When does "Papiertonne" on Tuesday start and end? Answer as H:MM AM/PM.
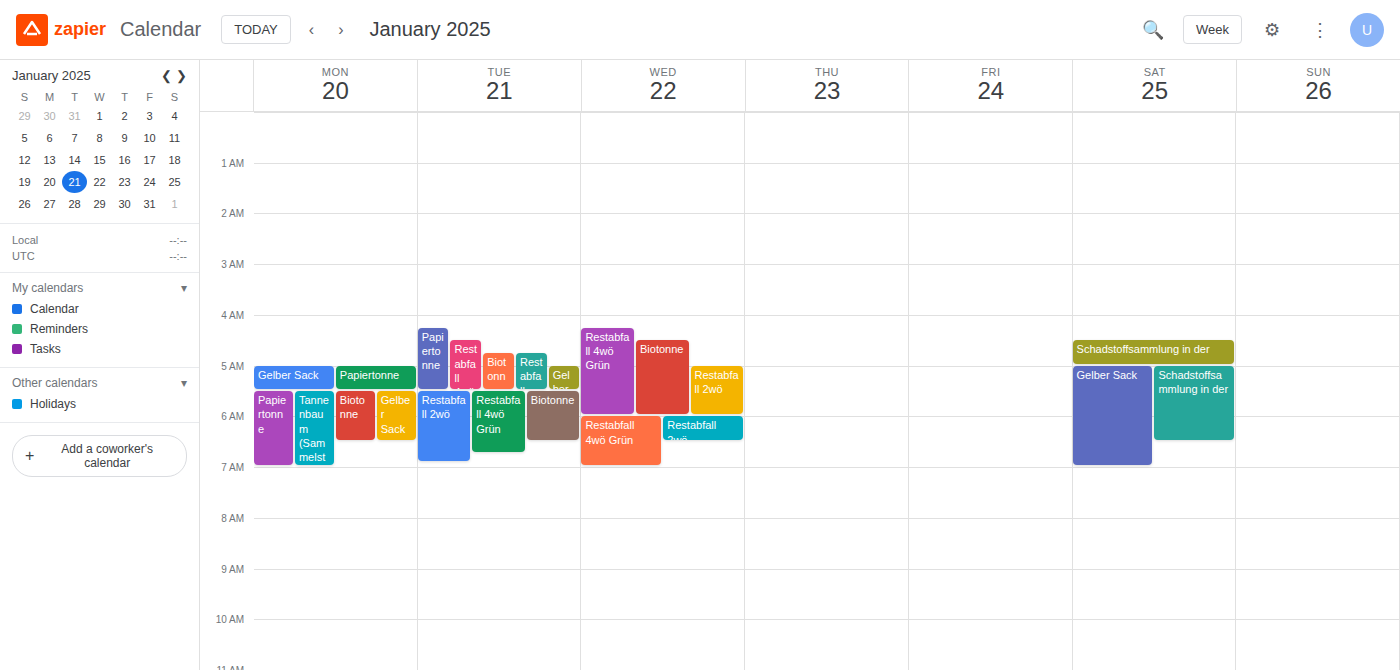
4:15 AM to 5:30 AM